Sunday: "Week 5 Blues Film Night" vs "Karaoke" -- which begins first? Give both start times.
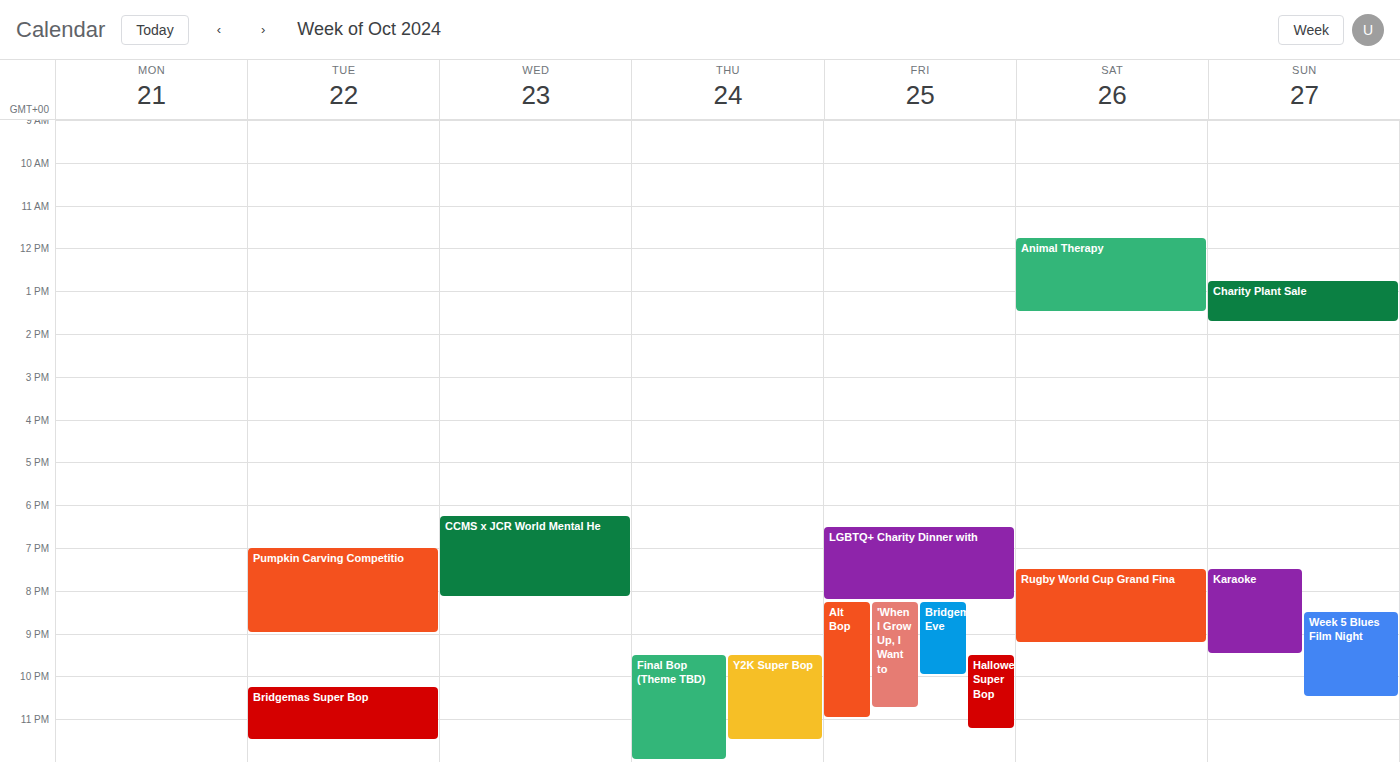
"Karaoke" 7:30 PM; "Week 5 Blues Film Night" 8:30 PM.